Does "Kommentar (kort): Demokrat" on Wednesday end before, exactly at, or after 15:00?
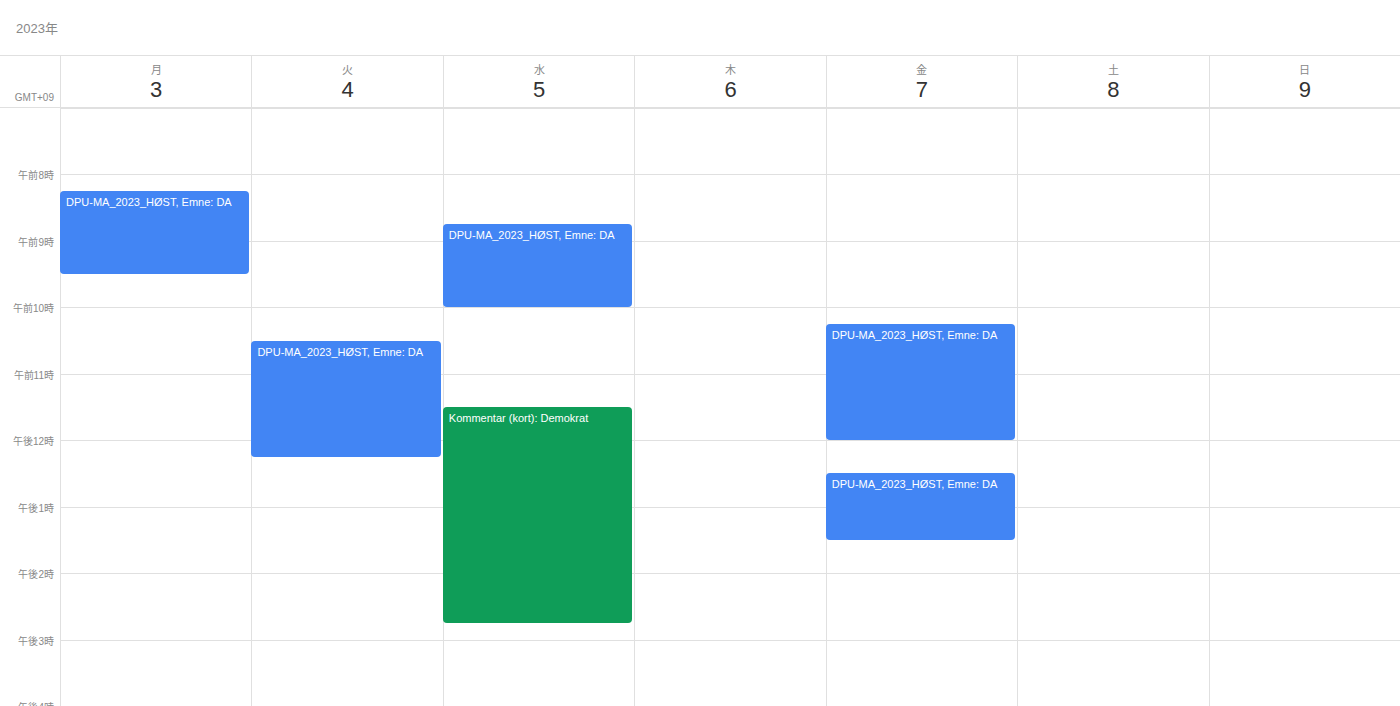
14:45 -- before 15:00, 15 minutes above the 15:00 line.